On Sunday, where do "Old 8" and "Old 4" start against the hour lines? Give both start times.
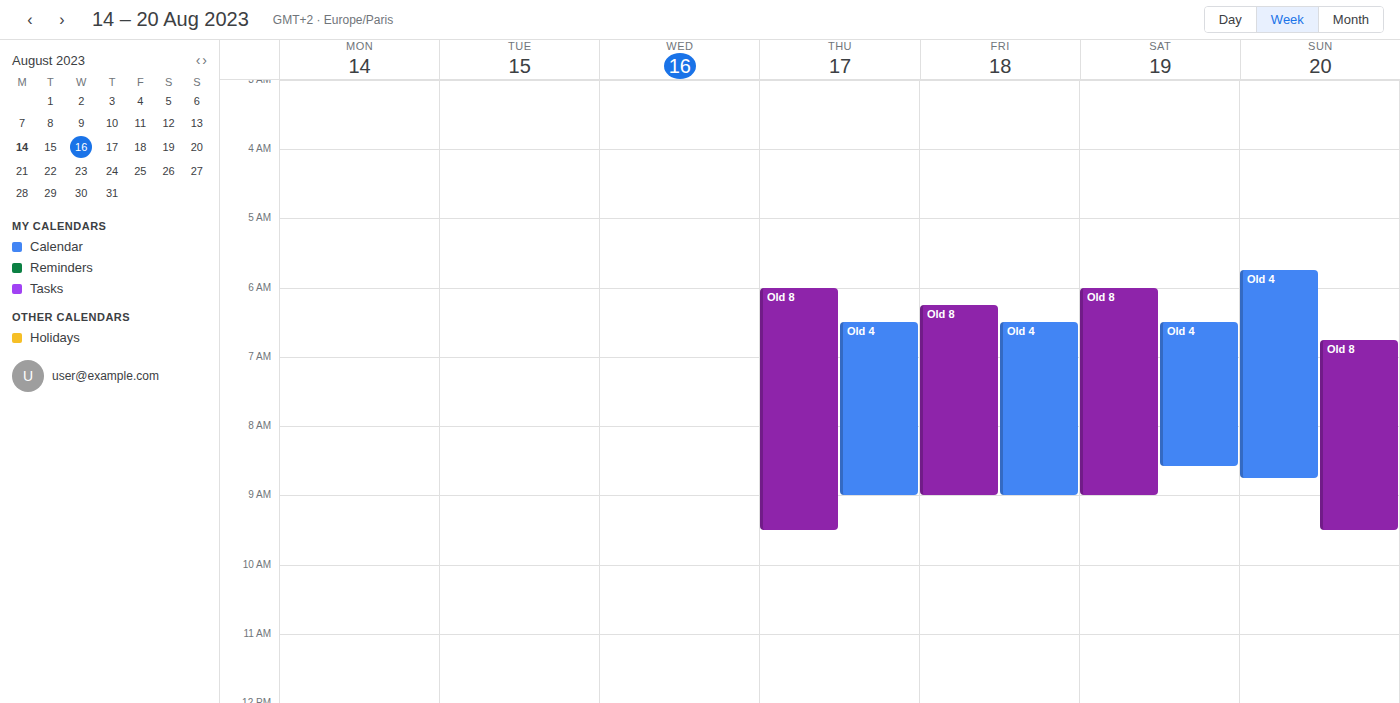
"Old 8": 6:45 AM, neither: three quarters of the way from the 6 AM line to the 7 AM line. "Old 4": 5:45 AM, neither: three quarters of the way from the 5 AM line to the 6 AM line.